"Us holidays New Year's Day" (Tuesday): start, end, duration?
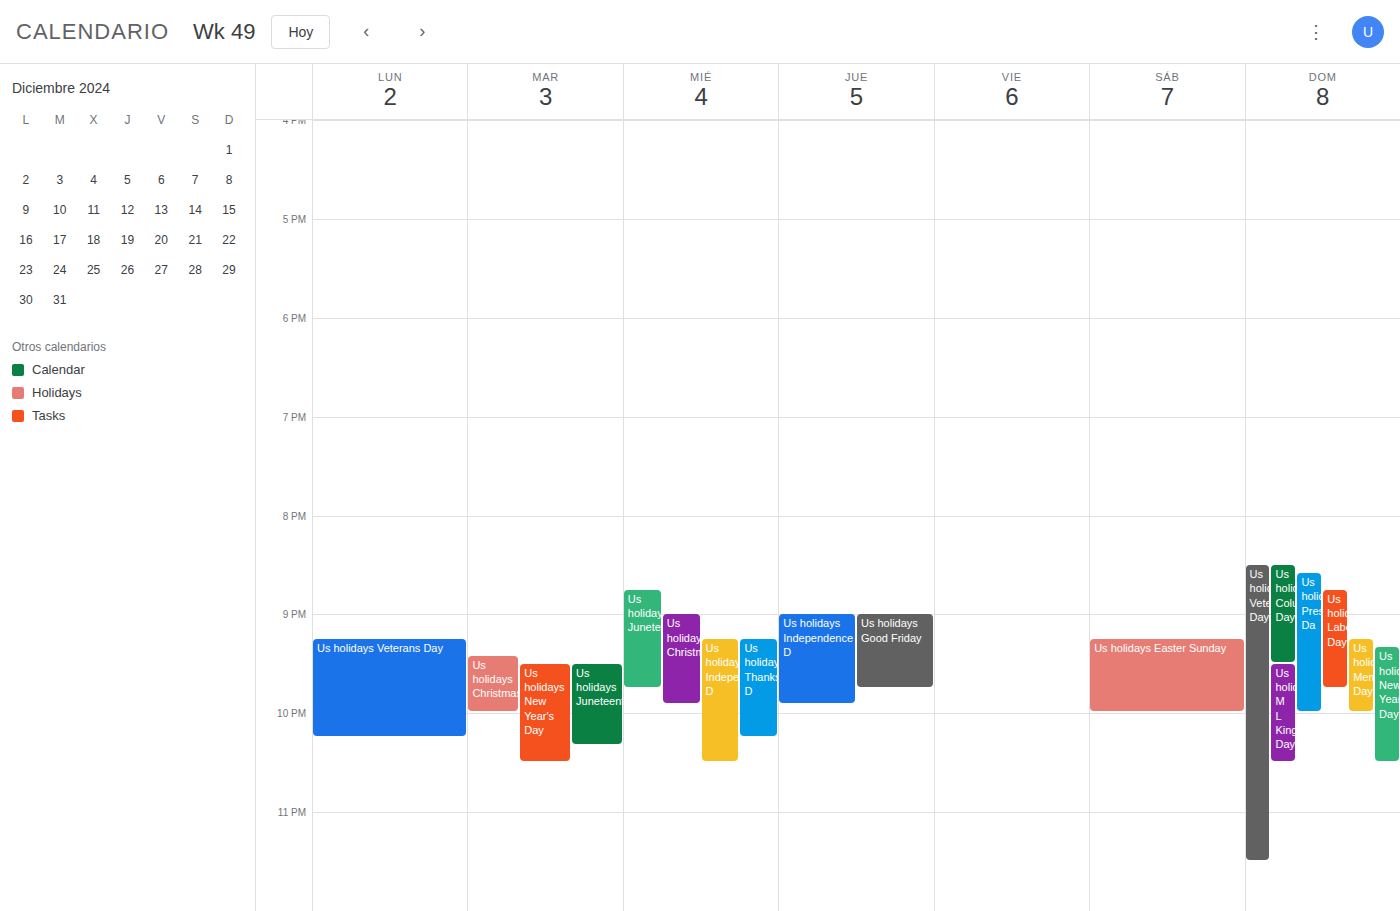
9:30 PM to 10:30 PM, 1 hour